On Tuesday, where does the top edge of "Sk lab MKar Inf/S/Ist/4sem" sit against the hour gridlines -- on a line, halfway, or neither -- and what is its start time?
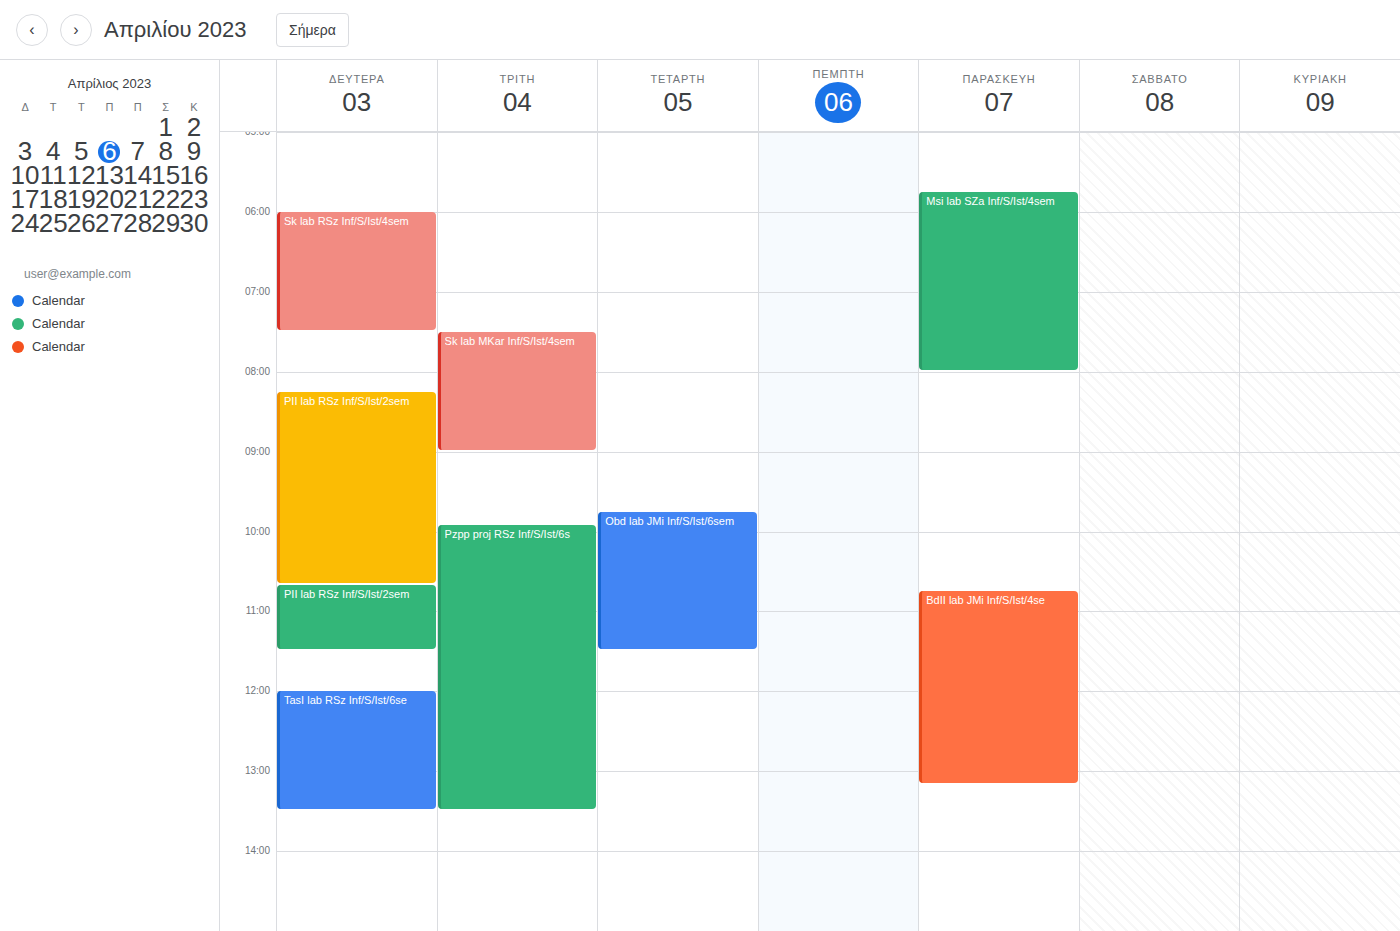
7:30 AM -- halfway between the 7 AM and 8 AM lines.